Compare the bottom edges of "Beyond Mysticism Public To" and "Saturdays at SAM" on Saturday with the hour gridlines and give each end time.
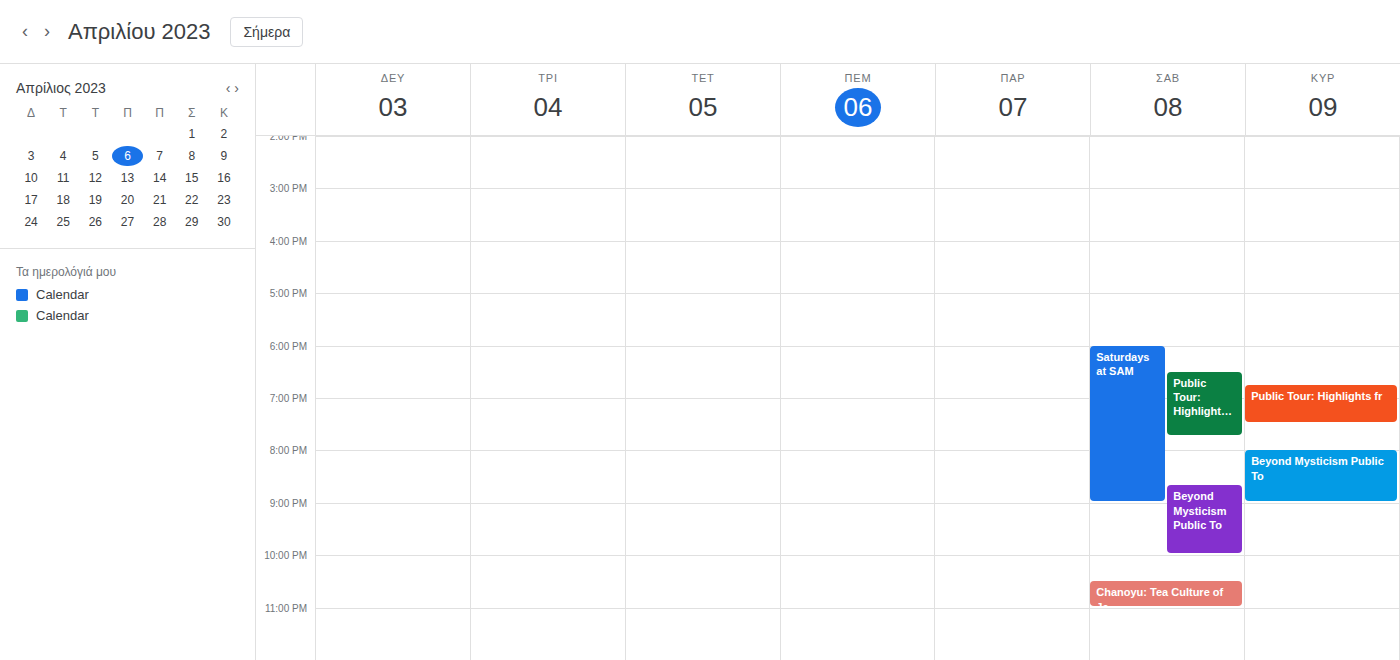
"Beyond Mysticism Public To": 10:00 PM, exactly on the 10 PM line. "Saturdays at SAM": 9:00 PM, exactly on the 9 PM line.